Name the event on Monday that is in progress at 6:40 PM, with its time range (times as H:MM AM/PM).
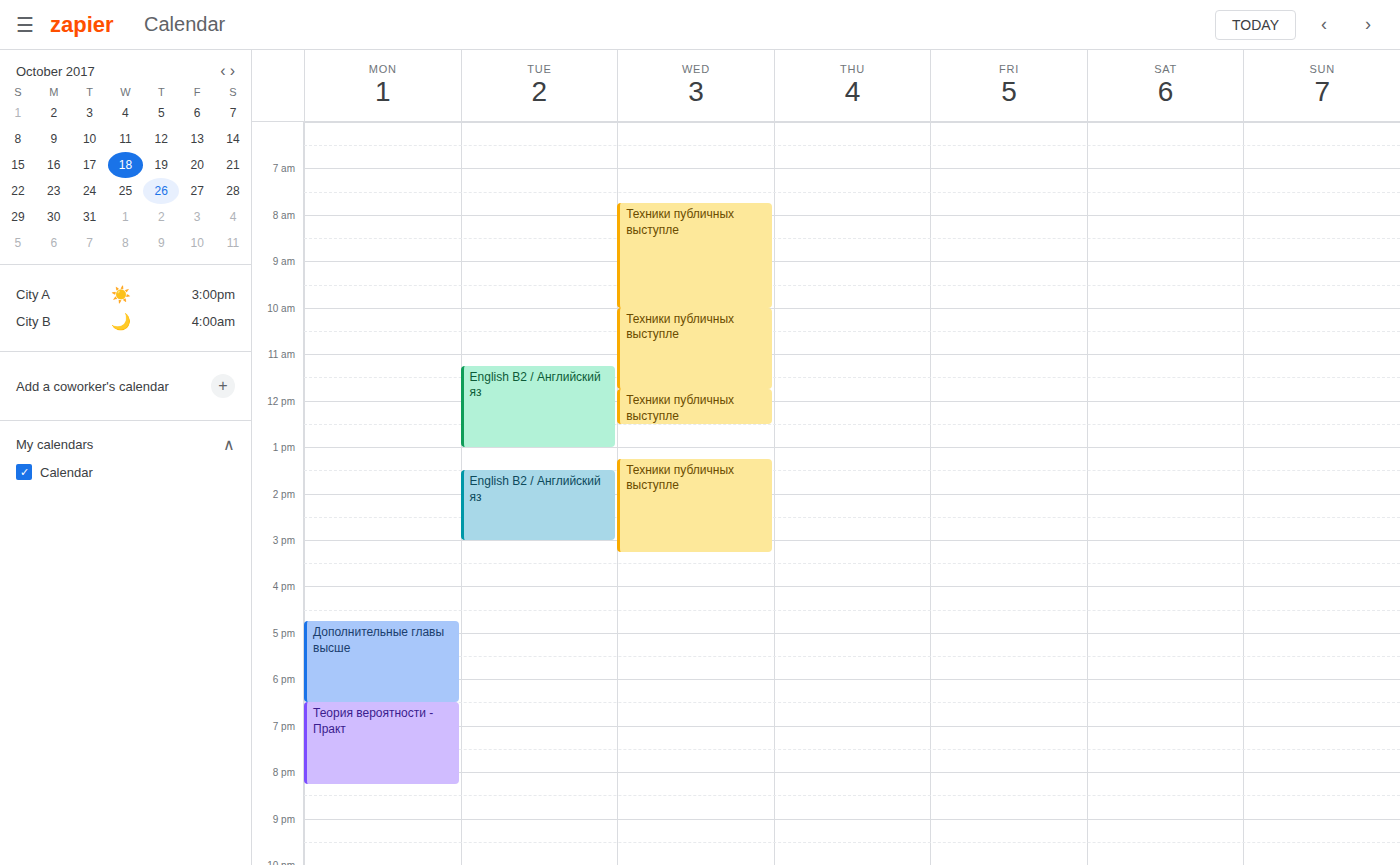
"Теория вероятности - Практ", 6:30 PM to 8:15 PM